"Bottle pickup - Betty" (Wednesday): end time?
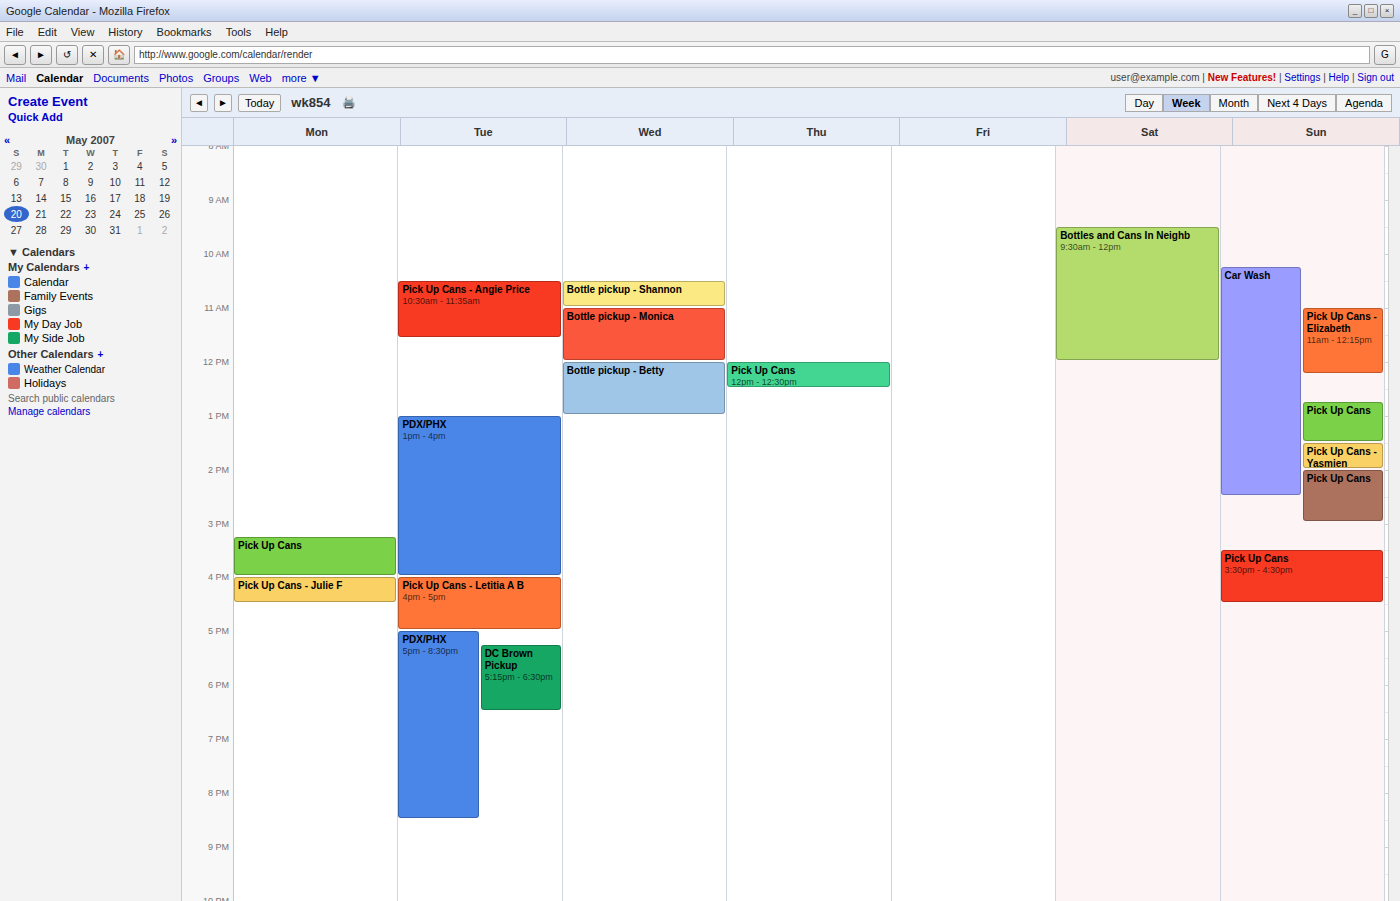
1:00 PM